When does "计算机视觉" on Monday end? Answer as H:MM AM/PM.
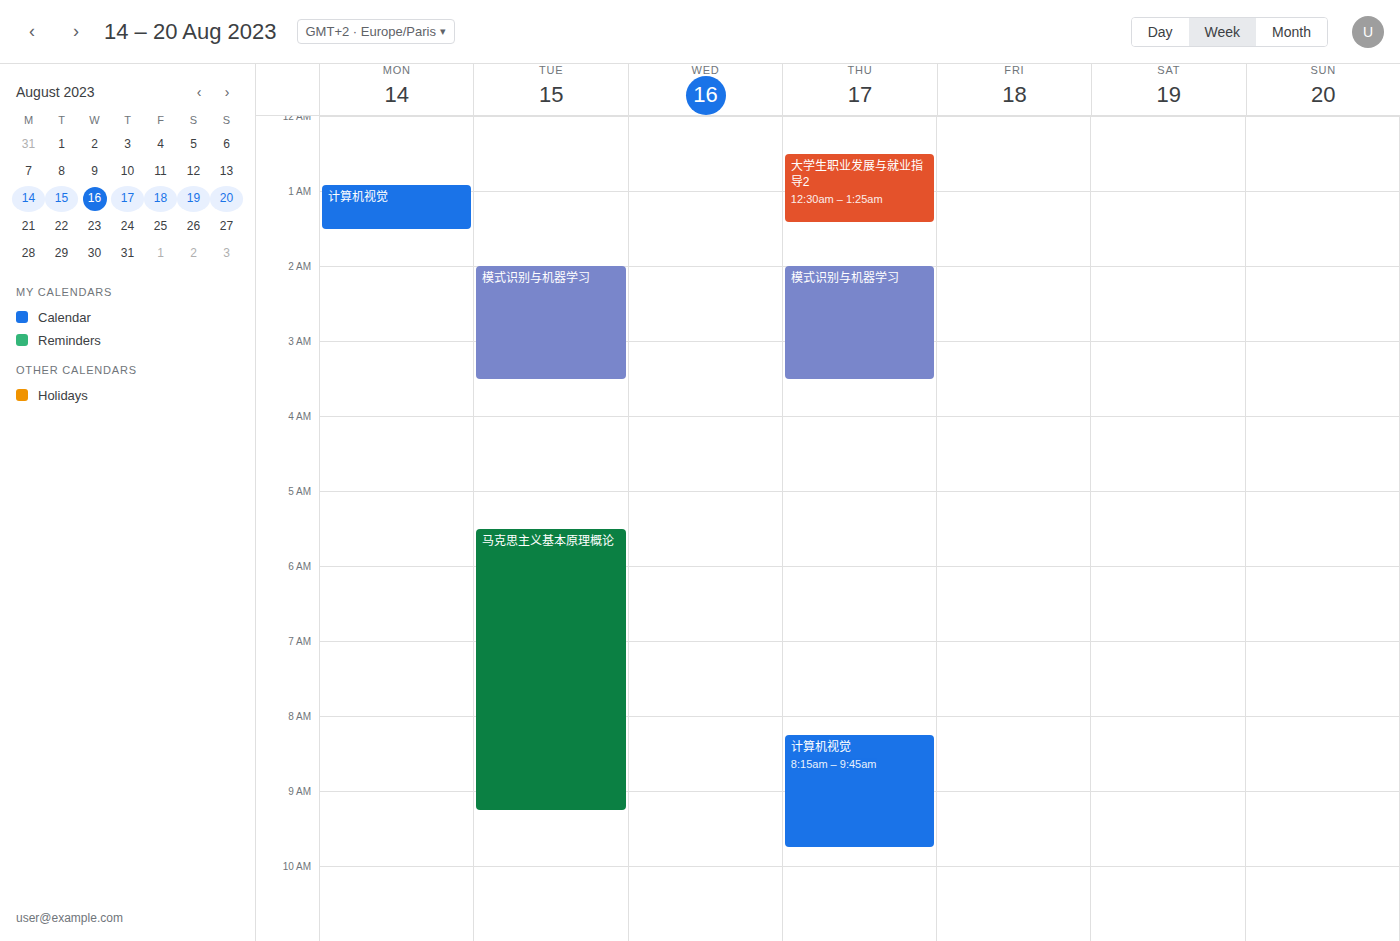
1:30 AM